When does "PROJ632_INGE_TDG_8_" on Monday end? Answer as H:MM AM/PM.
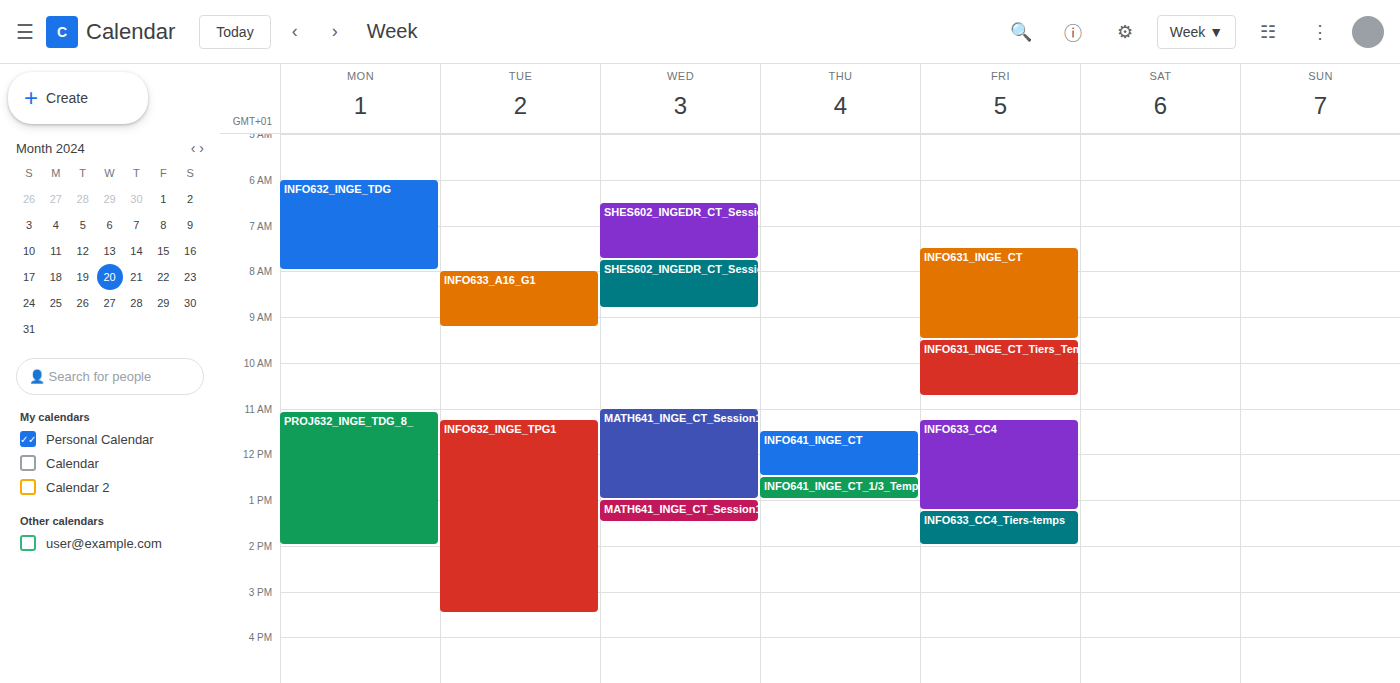
2:00 PM